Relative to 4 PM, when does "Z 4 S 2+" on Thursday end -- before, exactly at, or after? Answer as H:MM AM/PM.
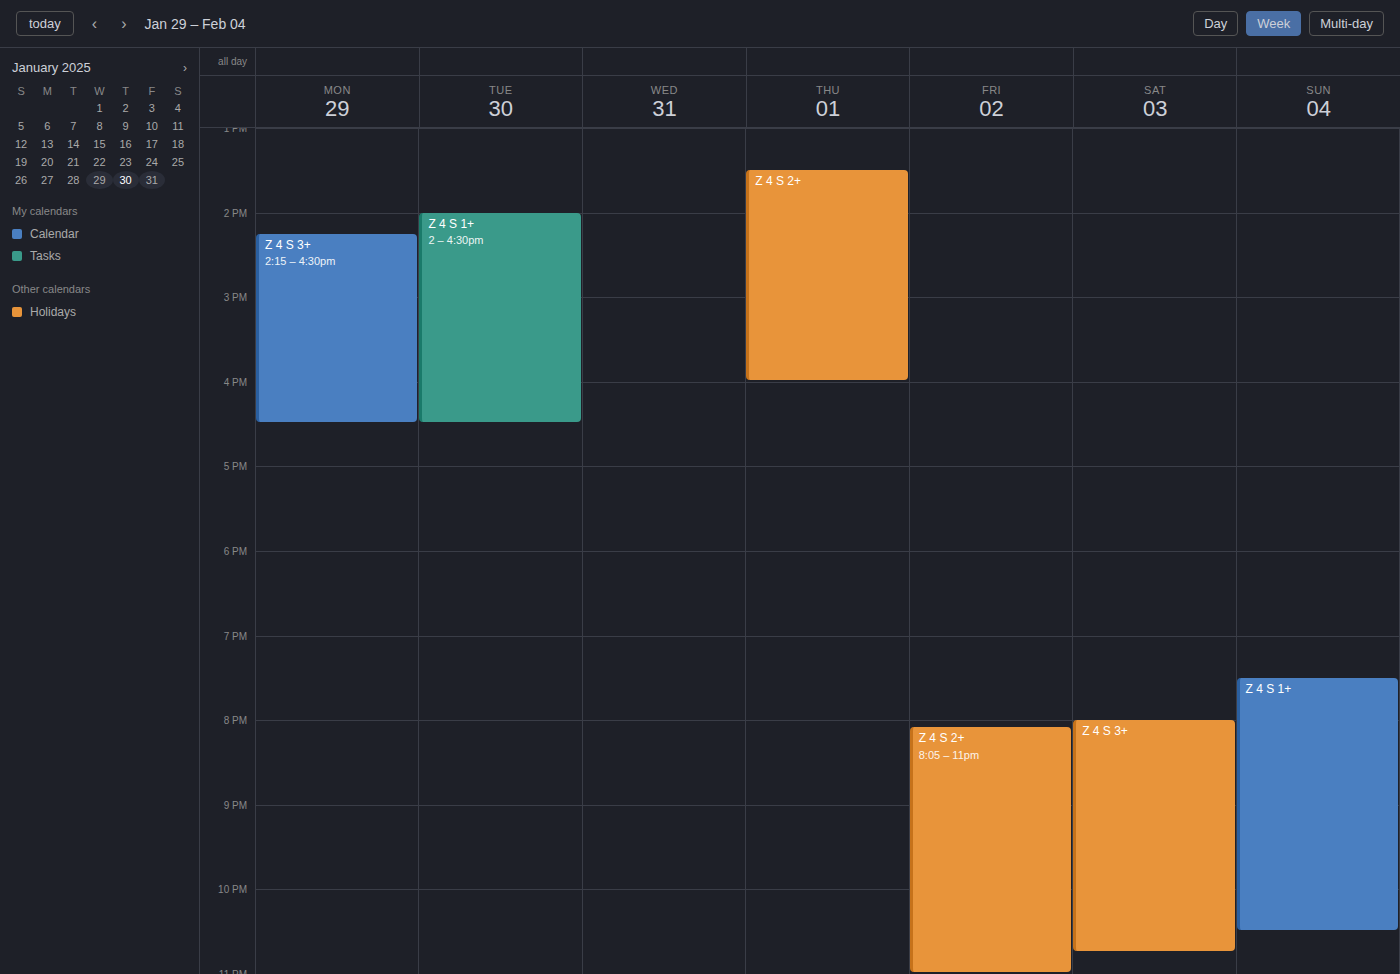
4:00 PM -- exactly at 4 PM, on the 4 PM line.